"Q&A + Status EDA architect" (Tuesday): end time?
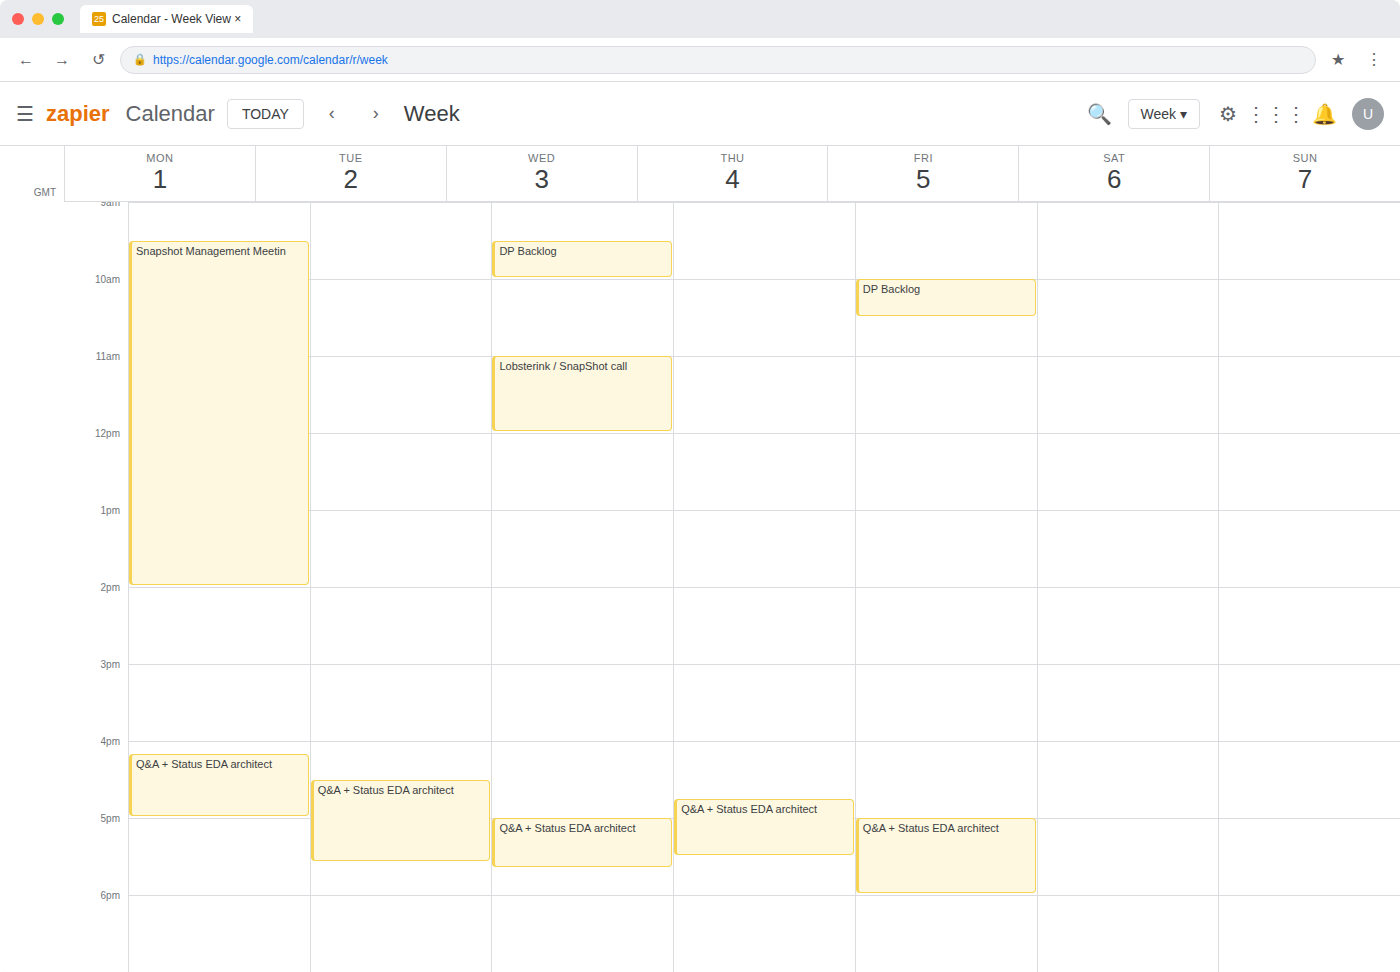
5:35 PM